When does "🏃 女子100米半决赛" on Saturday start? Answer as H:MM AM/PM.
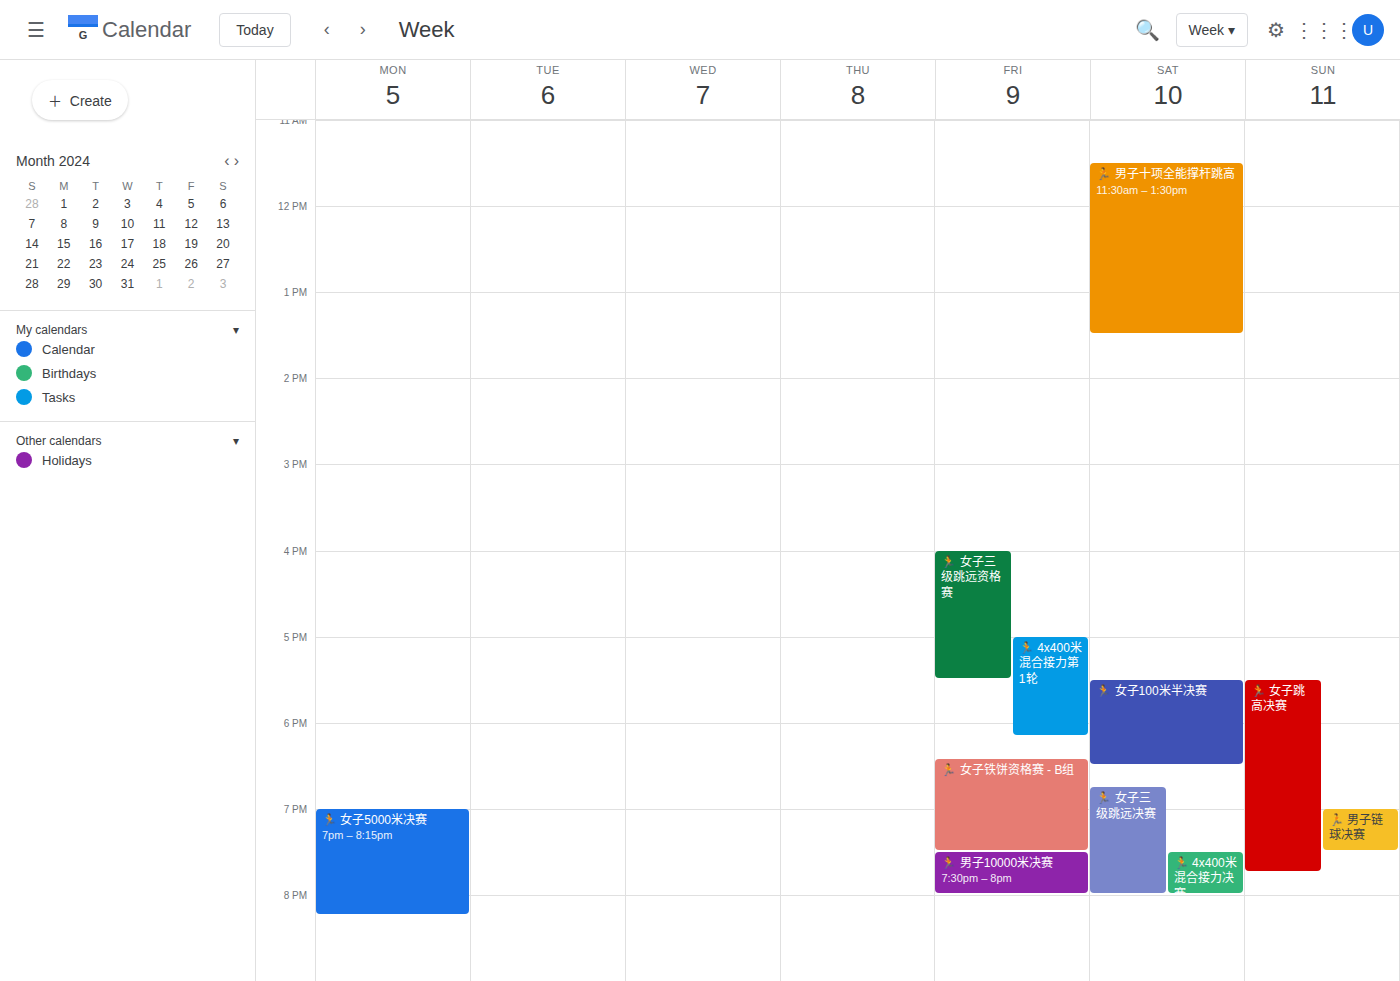
5:30 PM